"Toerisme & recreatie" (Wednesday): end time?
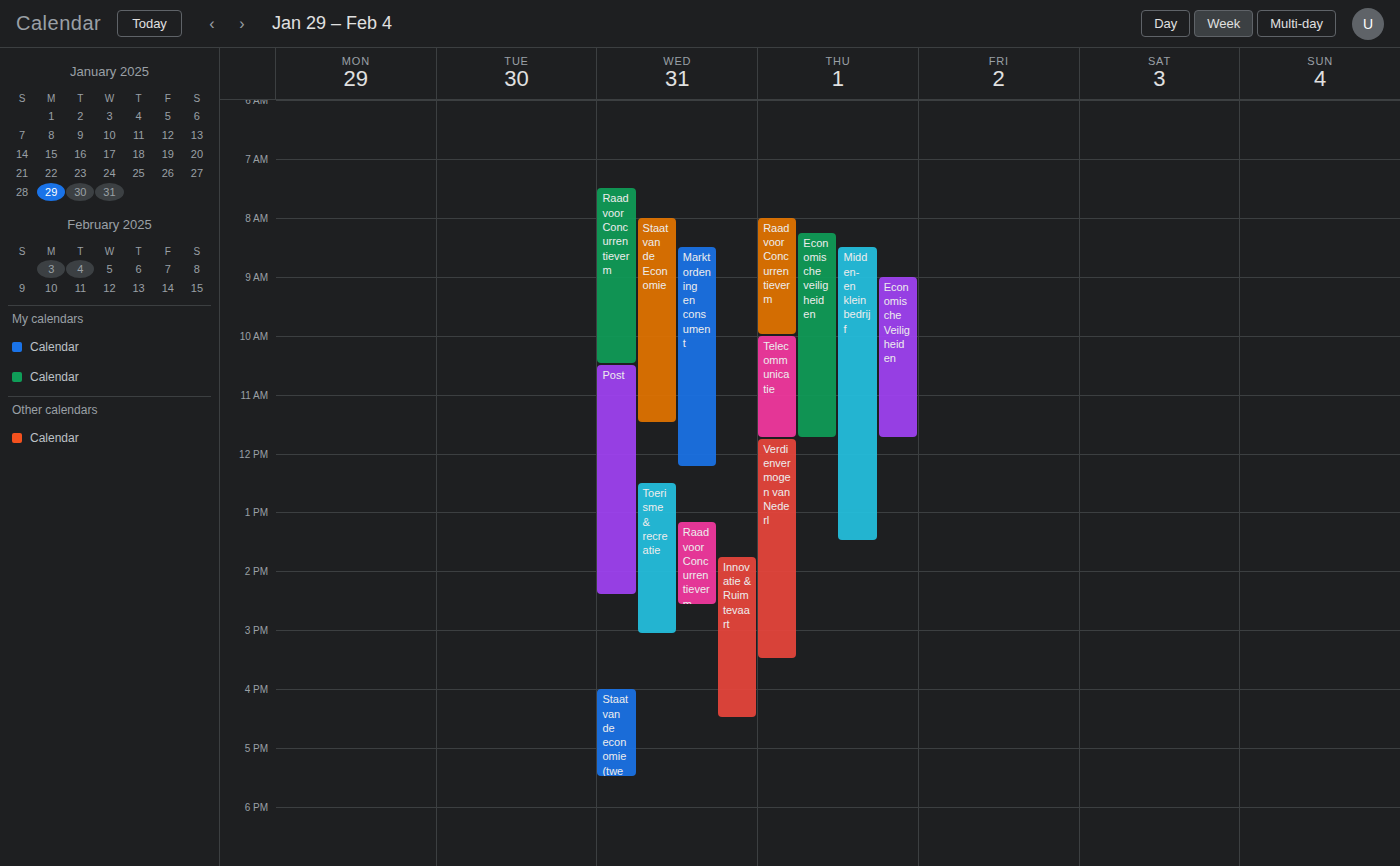
3:05 PM